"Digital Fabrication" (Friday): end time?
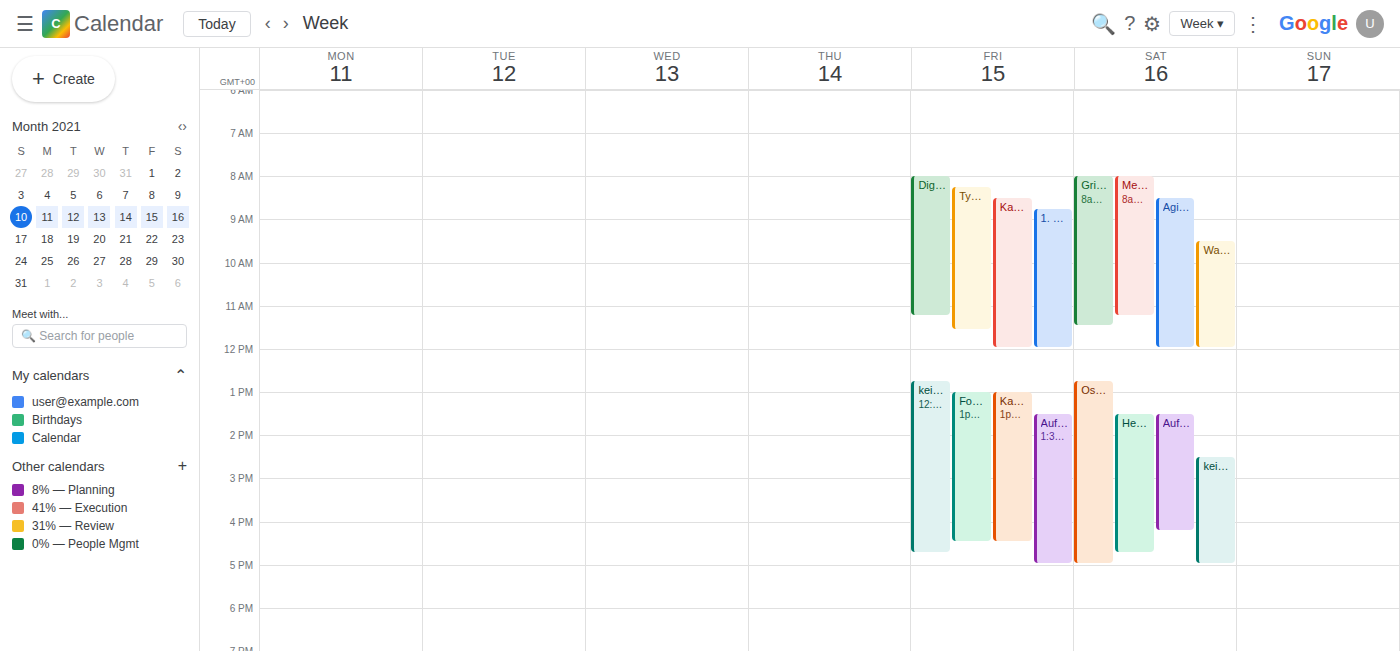
11:15